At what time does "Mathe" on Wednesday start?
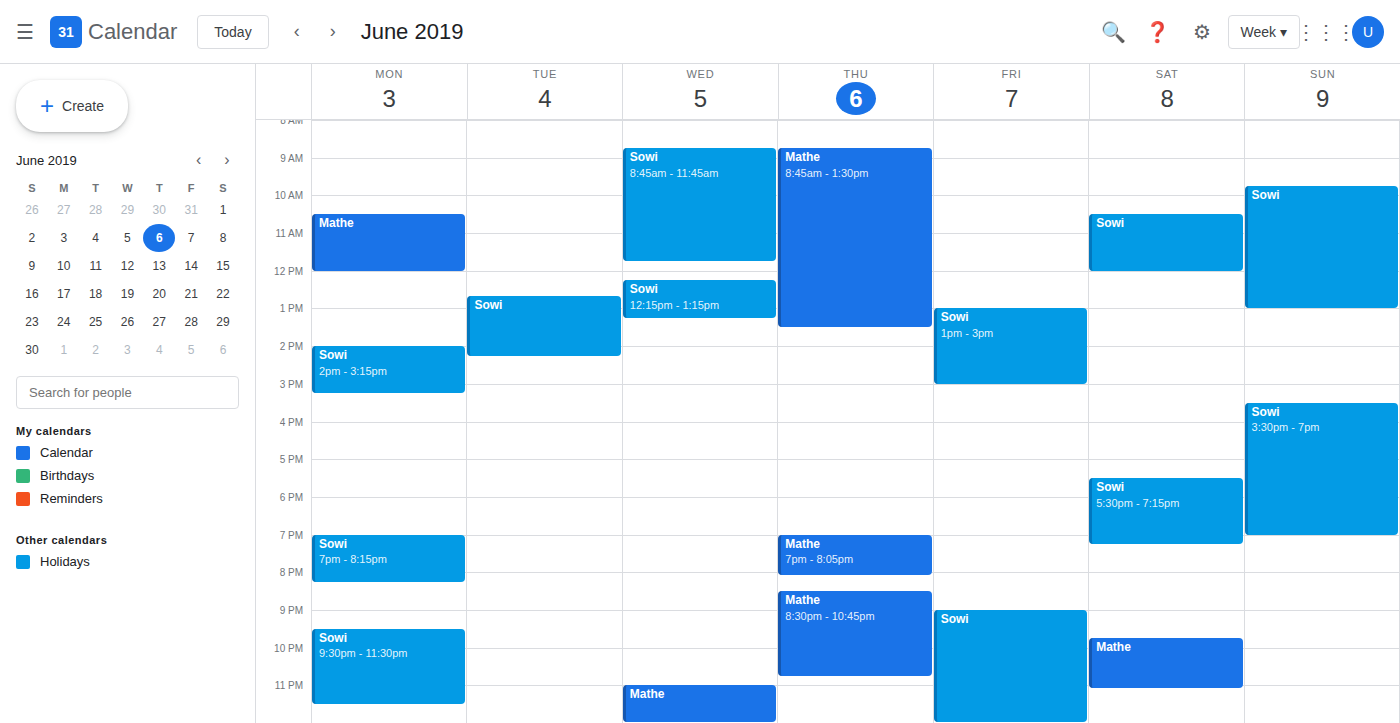
23:00